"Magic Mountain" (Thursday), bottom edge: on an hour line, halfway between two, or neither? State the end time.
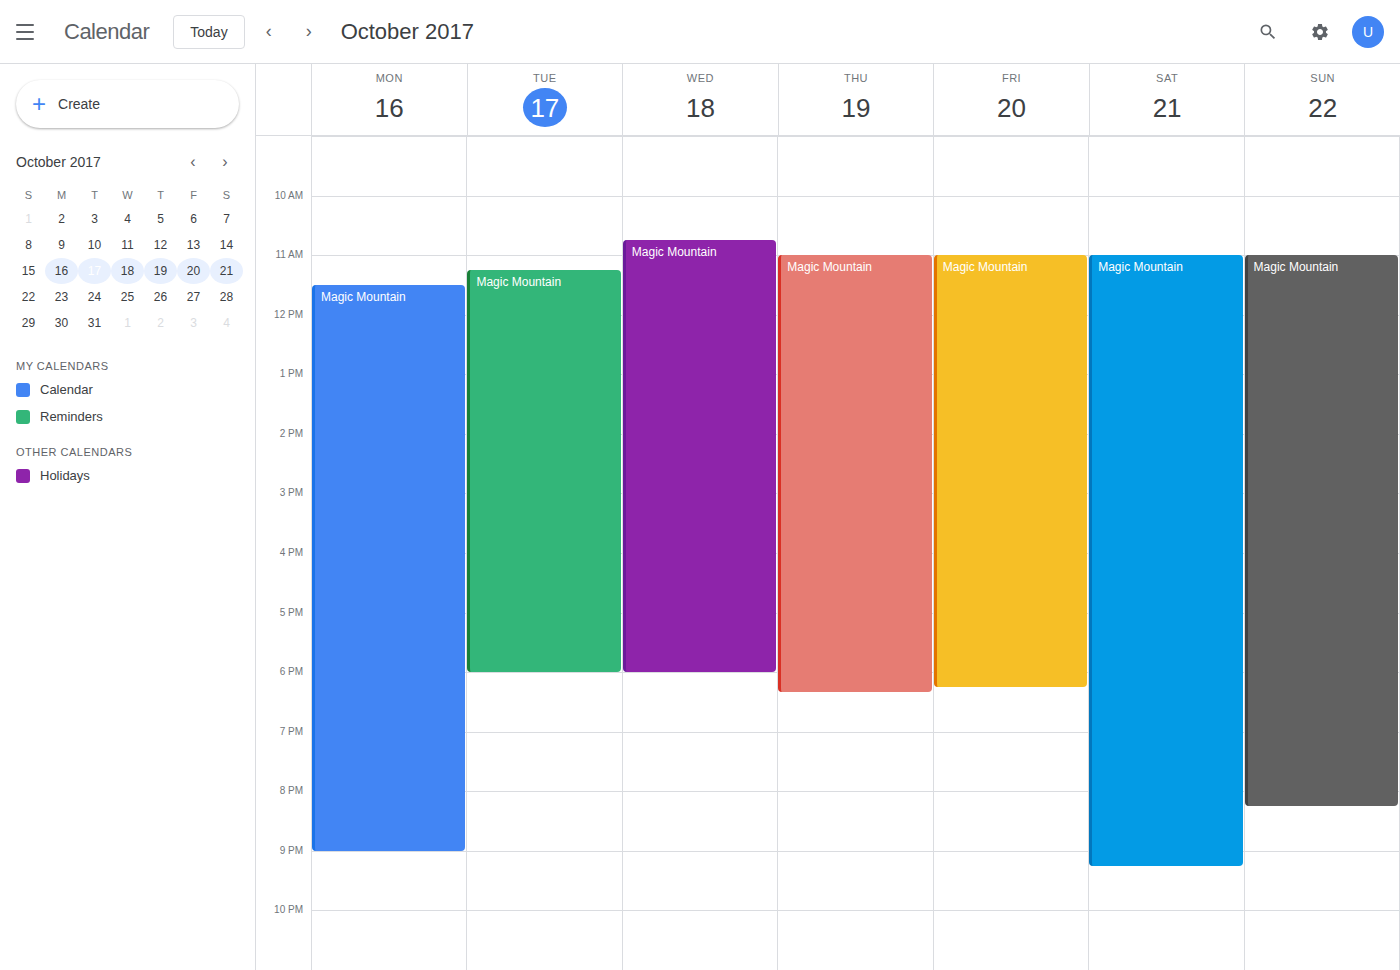
6:20 PM -- neither: 20 minutes below the 6 PM line and 40 minutes above the 7 PM line.